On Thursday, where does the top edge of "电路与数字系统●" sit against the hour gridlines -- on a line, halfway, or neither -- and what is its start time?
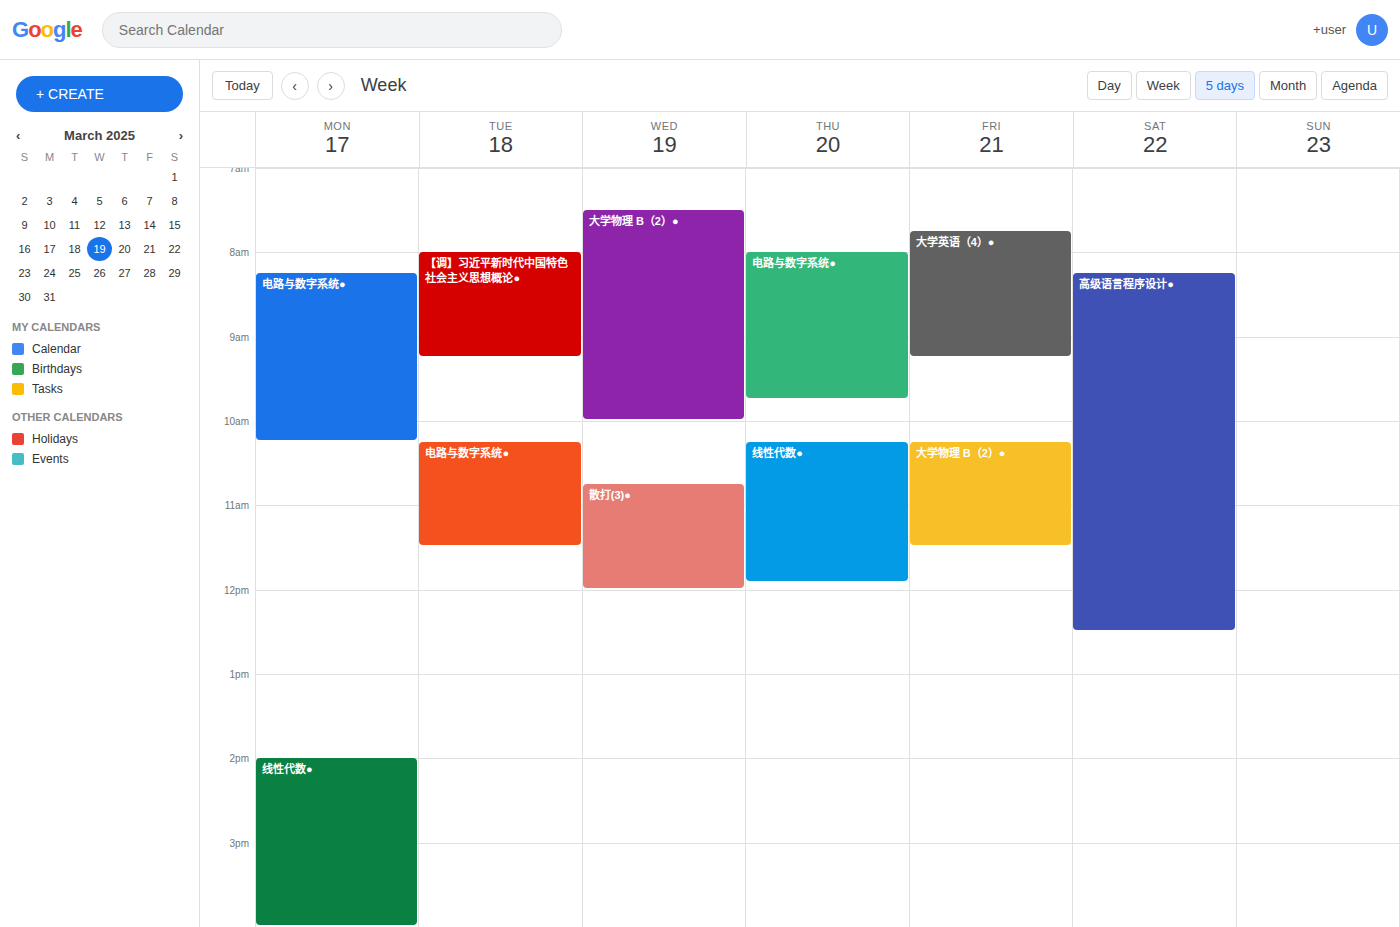
8:00 AM -- exactly on the 8 AM line.